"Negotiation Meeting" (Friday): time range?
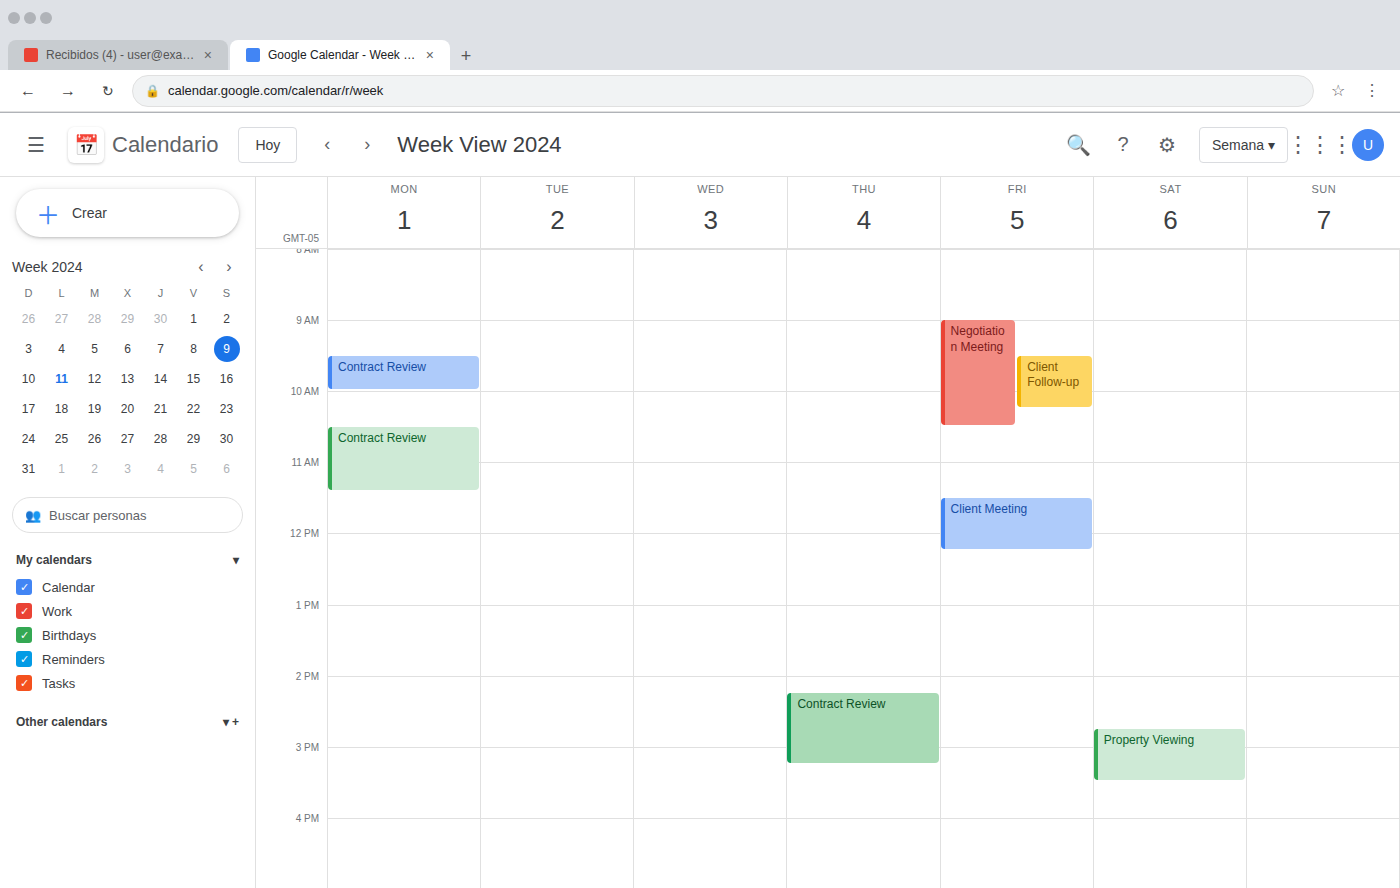
9:00 AM to 10:30 AM